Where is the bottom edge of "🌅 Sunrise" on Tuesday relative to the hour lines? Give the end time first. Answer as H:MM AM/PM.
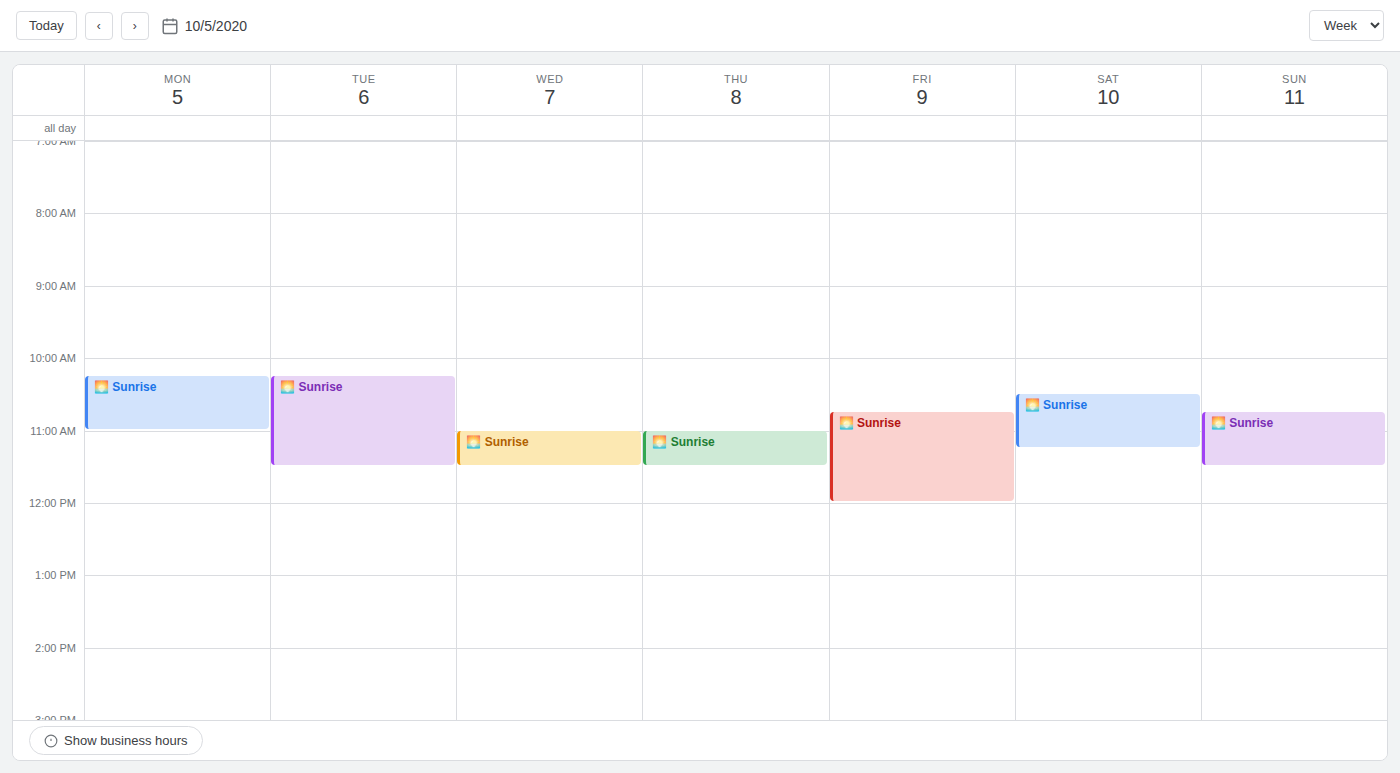
11:30 AM -- halfway between the 11 AM and 12 PM lines.